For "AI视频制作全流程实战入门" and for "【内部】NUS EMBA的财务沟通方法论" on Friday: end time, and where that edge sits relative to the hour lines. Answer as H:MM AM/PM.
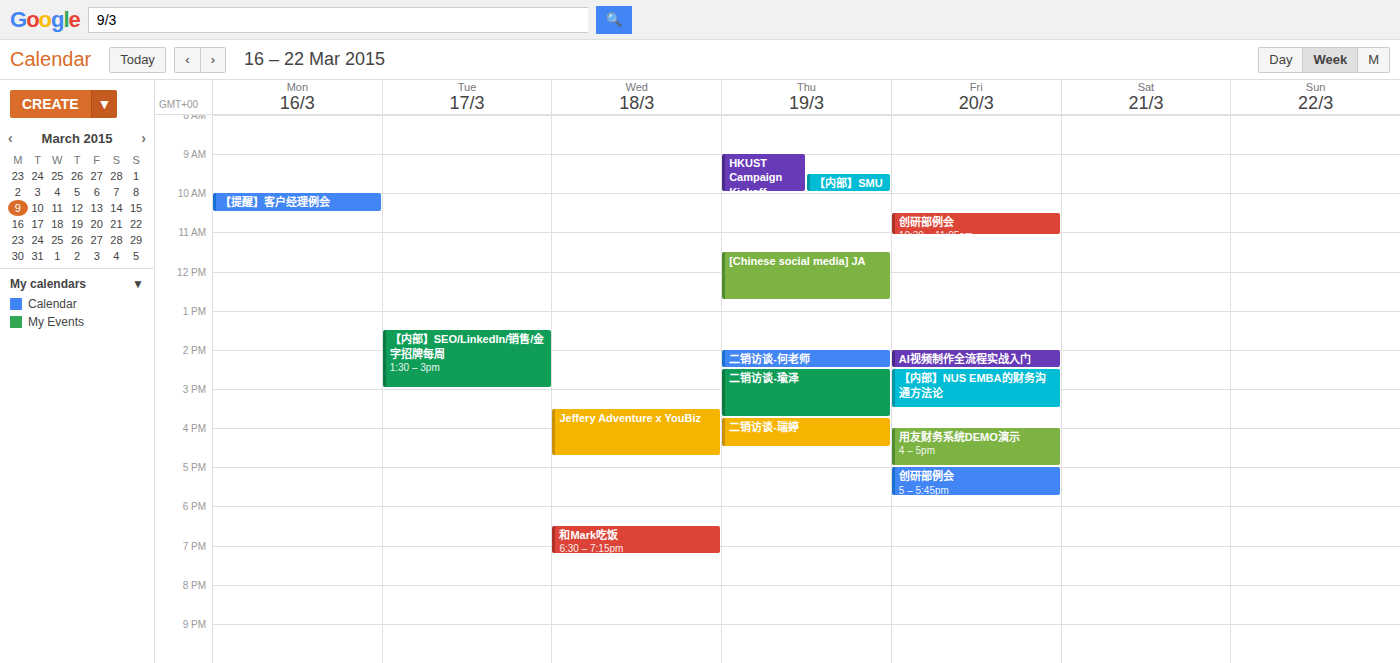
"AI视频制作全流程实战入门": 2:30 PM, halfway between the 2 PM and 3 PM lines. "【内部】NUS EMBA的财务沟通方法论": 3:30 PM, halfway between the 3 PM and 4 PM lines.